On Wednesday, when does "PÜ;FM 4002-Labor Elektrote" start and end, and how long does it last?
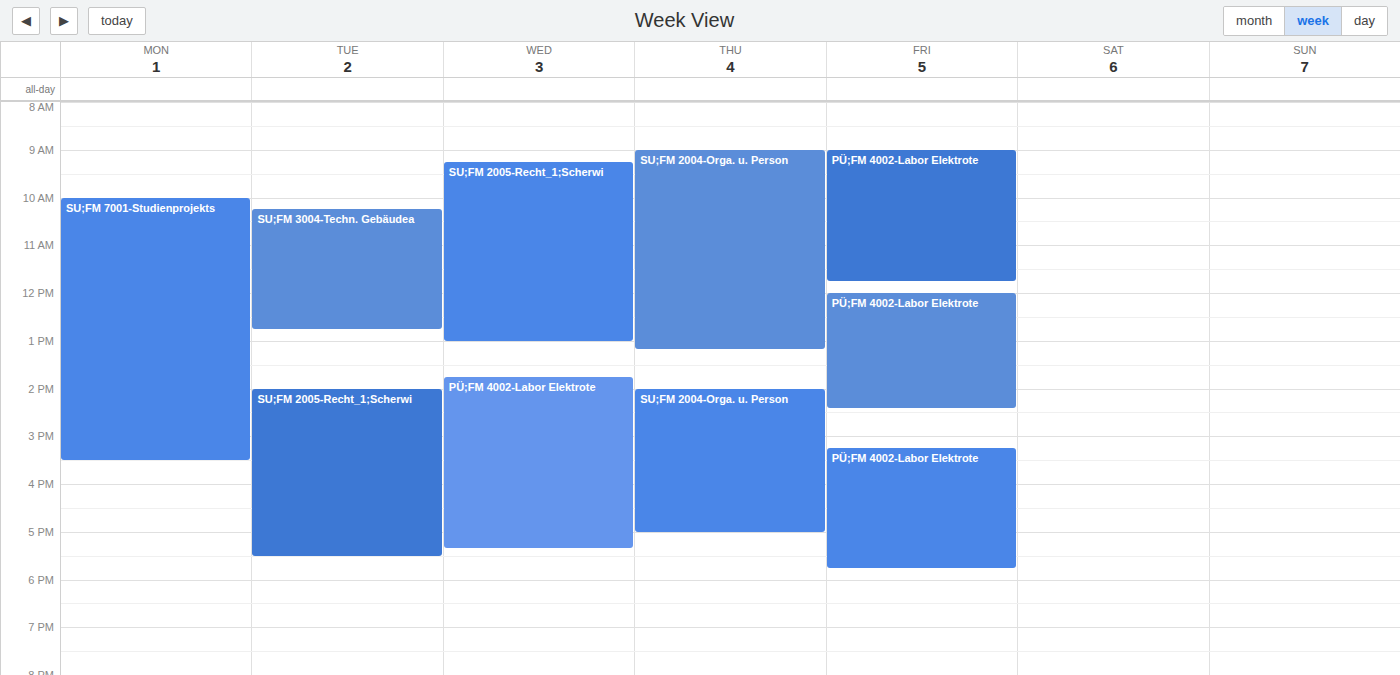
1:45 PM to 5:20 PM, 3 hours 35 minutes